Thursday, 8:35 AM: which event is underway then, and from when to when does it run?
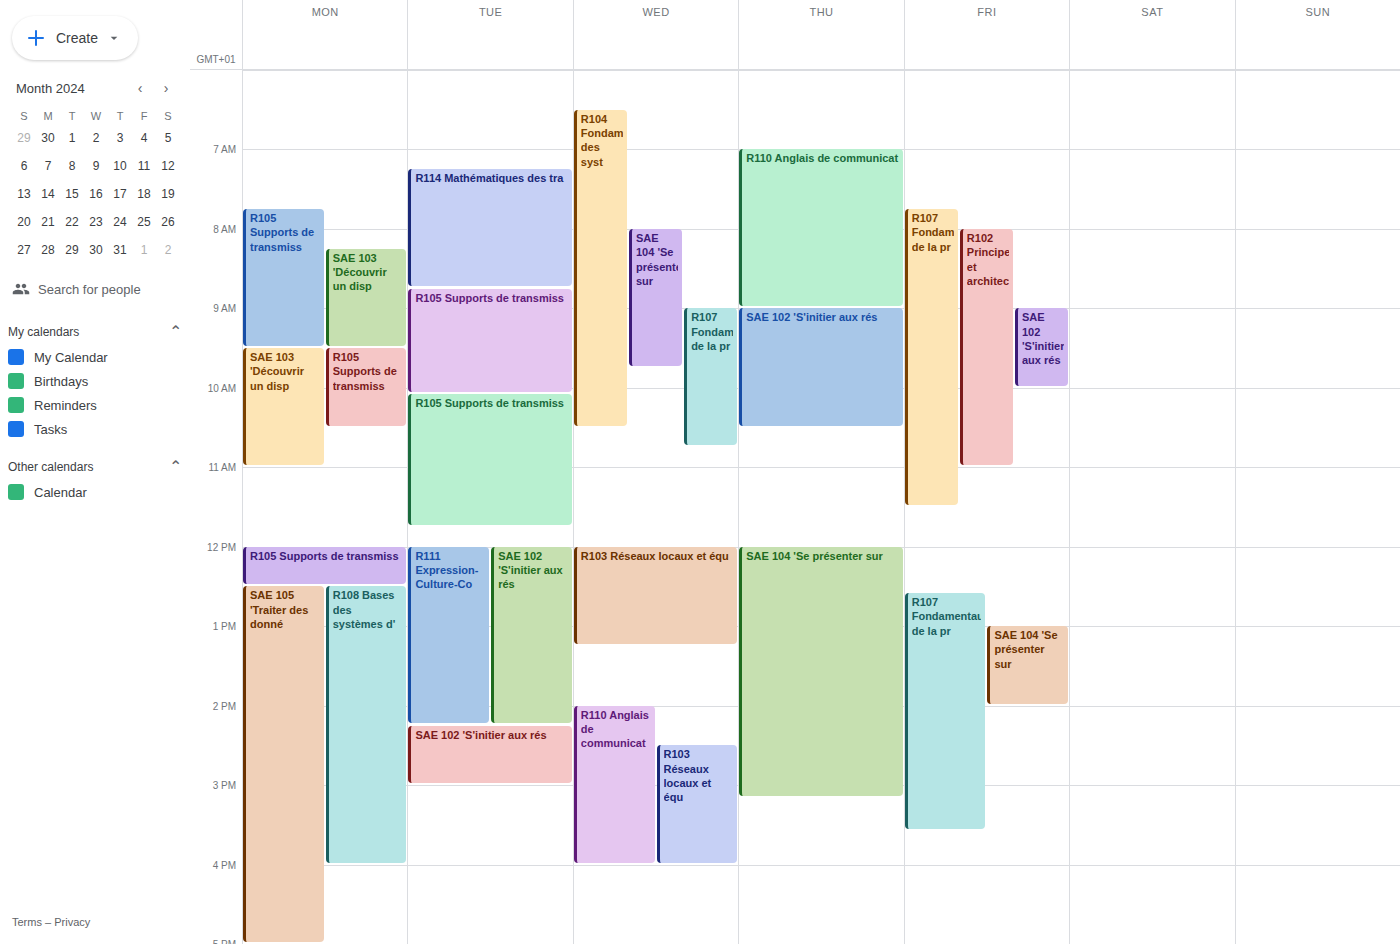
"R110 Anglais de communicat", 7:00 AM to 9:00 AM